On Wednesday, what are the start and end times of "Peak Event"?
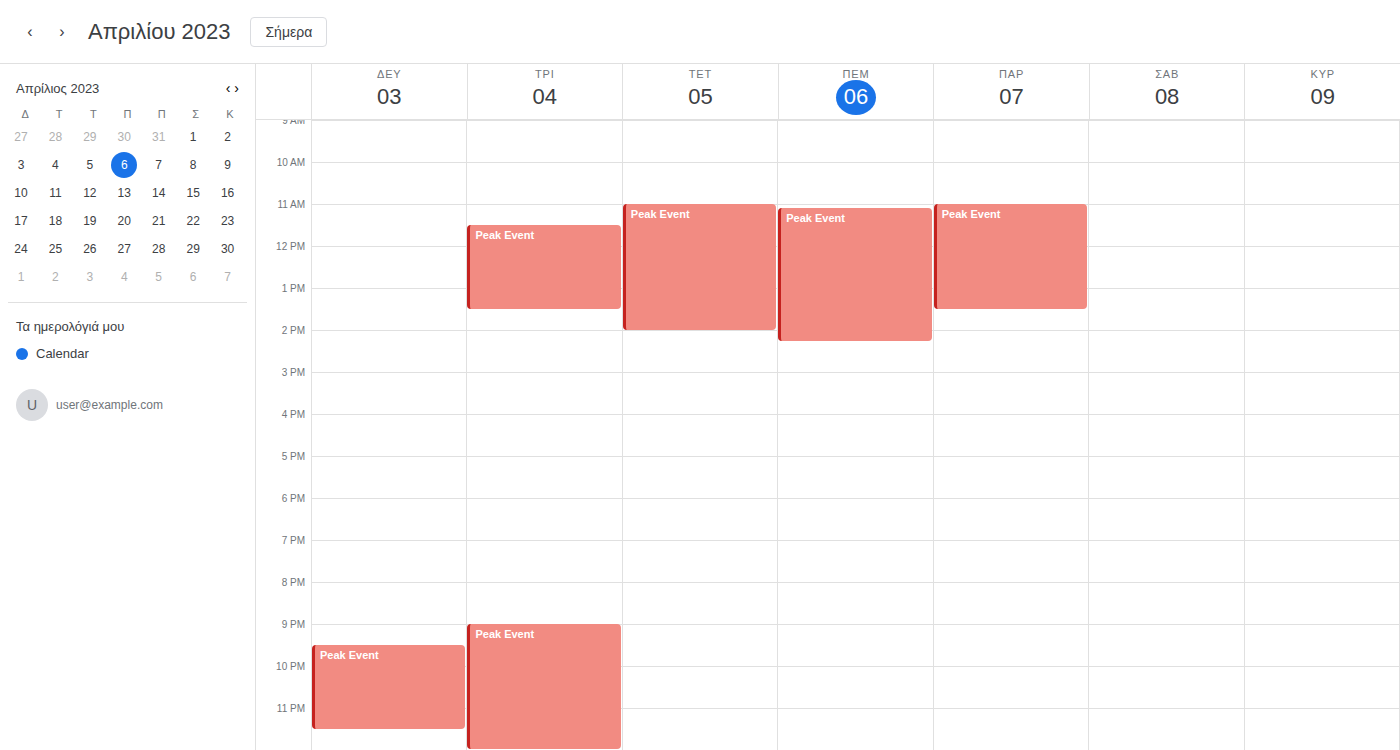
11:00 AM to 2:00 PM